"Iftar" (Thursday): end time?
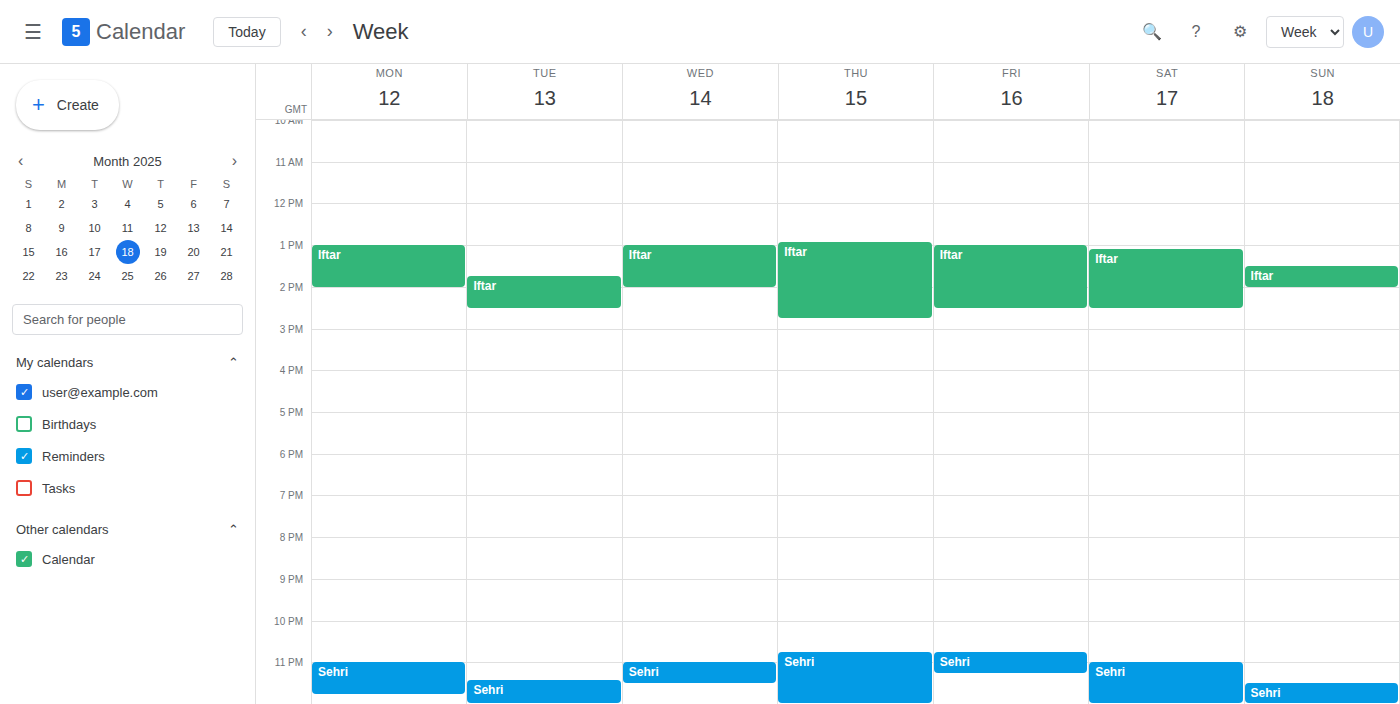
2:45 PM